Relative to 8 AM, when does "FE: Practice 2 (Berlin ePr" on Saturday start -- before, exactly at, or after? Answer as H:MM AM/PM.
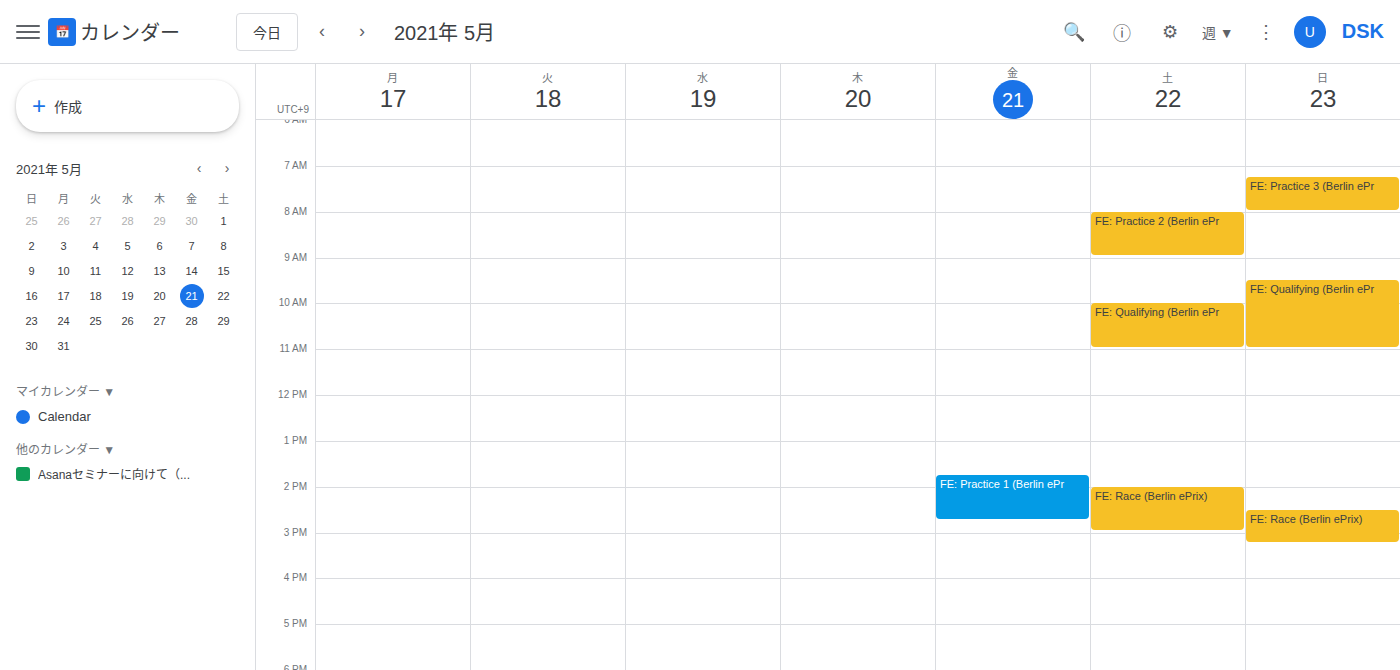
8:00 AM -- exactly at 8 AM, on the 8 AM line.